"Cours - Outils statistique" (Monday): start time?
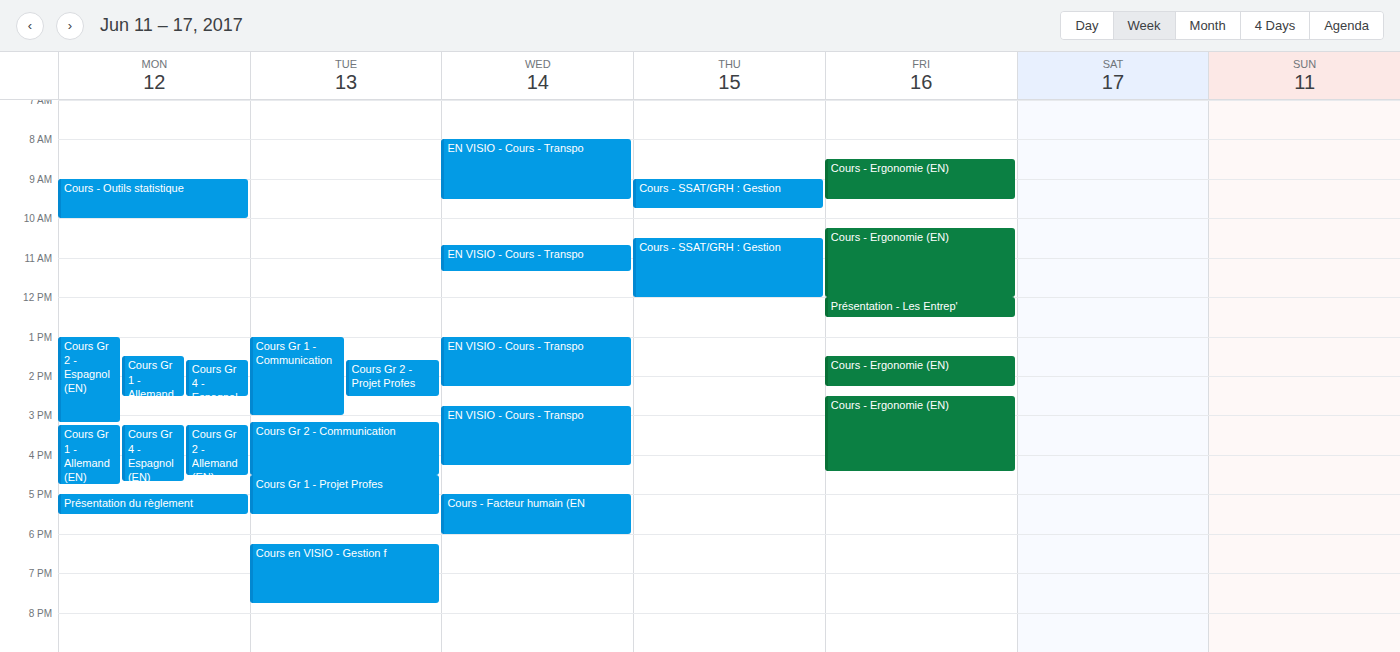
9:00 AM